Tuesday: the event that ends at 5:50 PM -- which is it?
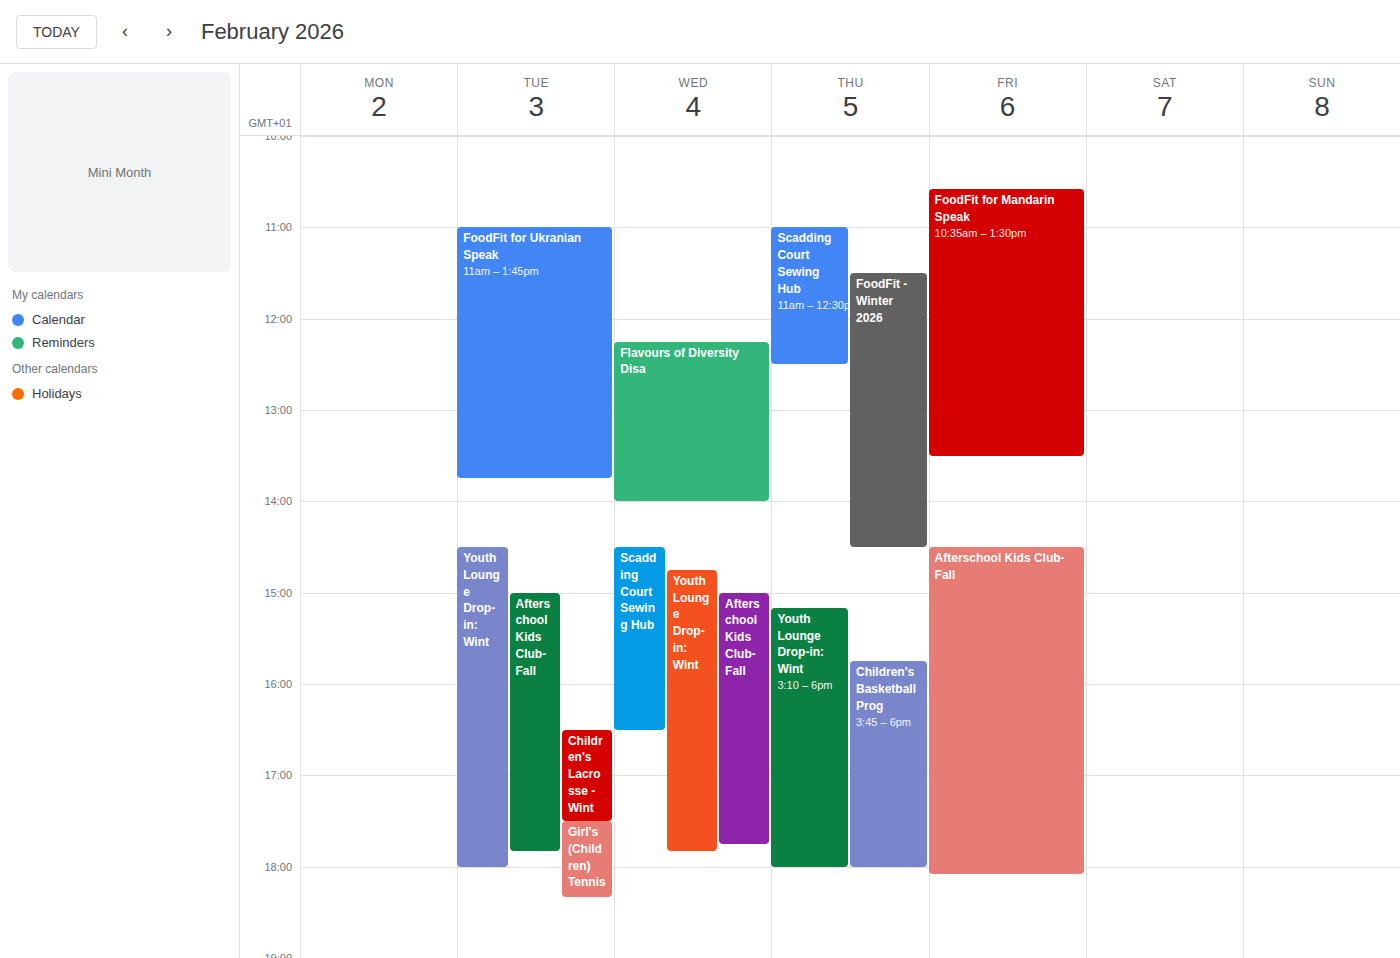
"Afterschool Kids Club-Fall"